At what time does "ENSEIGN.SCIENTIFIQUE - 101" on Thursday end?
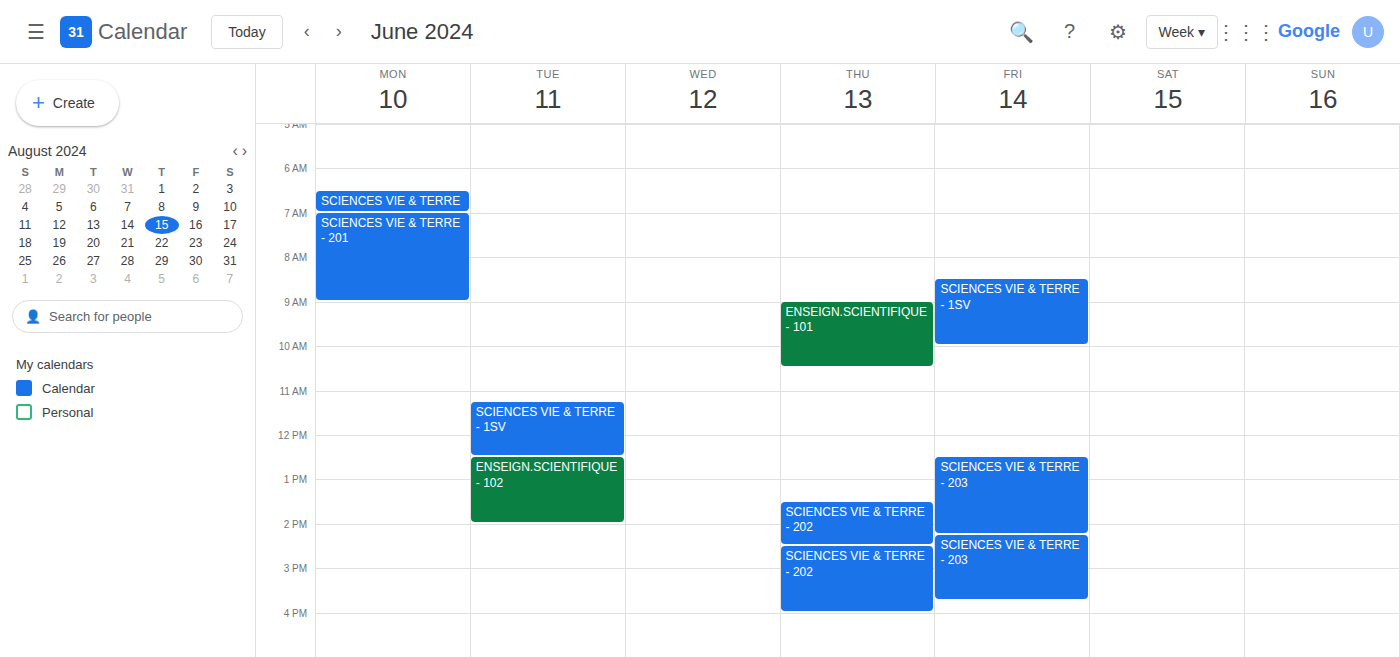
10:30 AM